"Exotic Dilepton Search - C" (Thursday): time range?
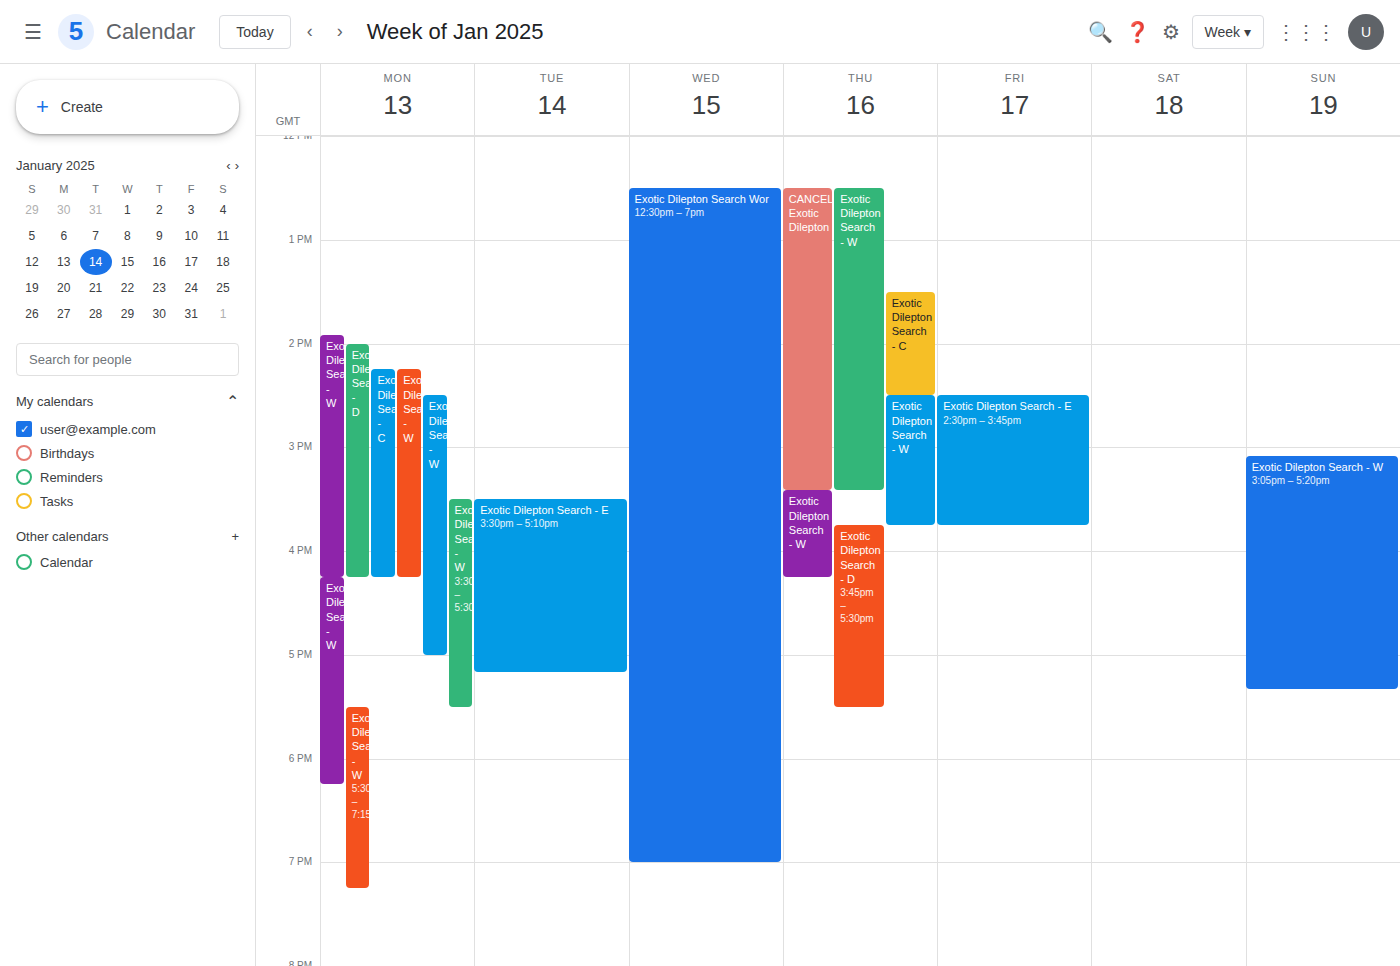
13:30 to 14:30